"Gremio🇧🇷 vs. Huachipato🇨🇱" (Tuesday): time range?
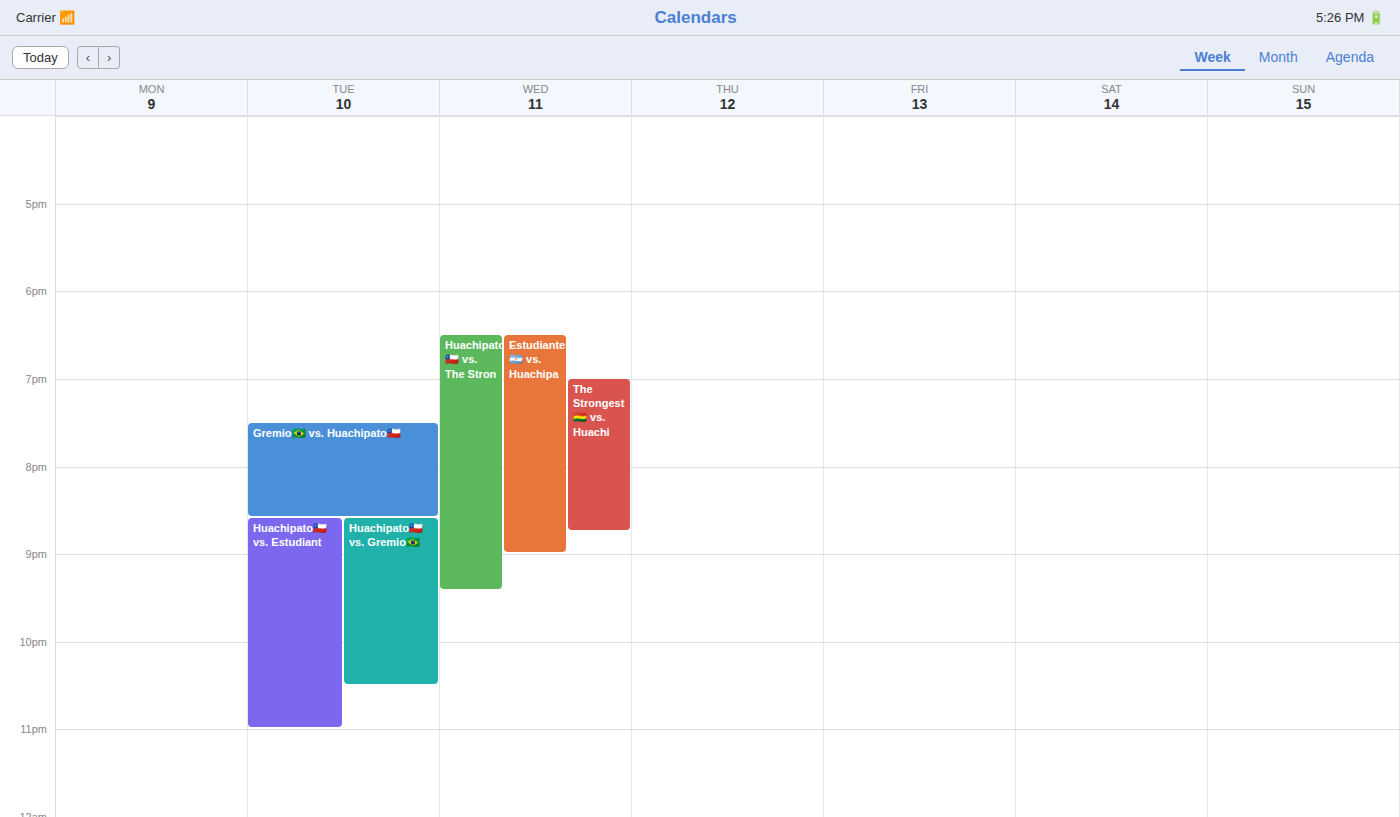
7:30 PM to 8:35 PM